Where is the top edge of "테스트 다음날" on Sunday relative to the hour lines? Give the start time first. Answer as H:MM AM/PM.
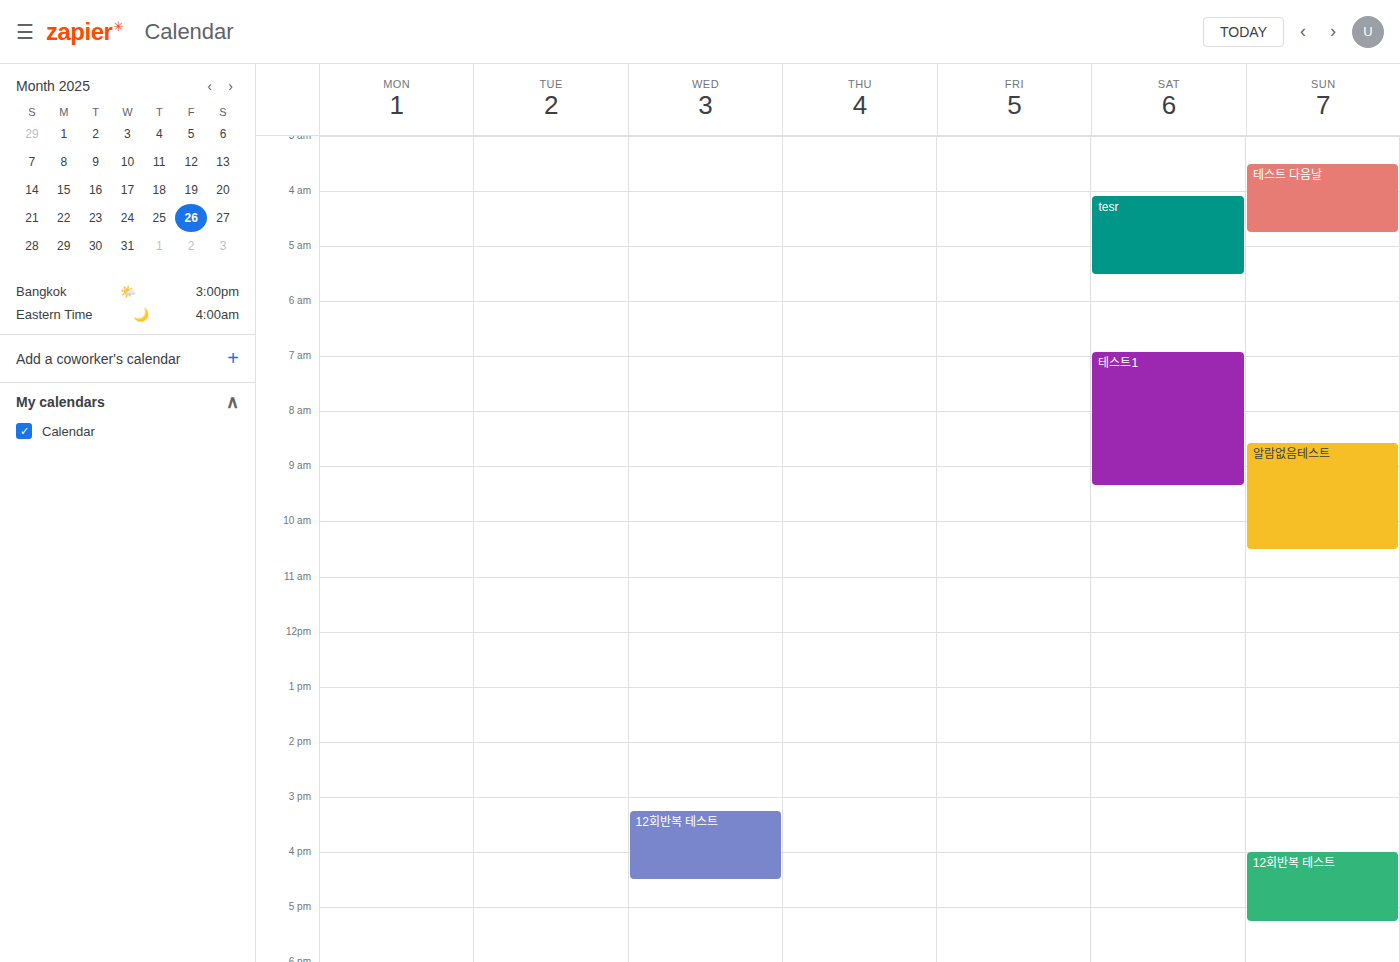
3:30 AM -- halfway between the 3 AM and 4 AM lines.